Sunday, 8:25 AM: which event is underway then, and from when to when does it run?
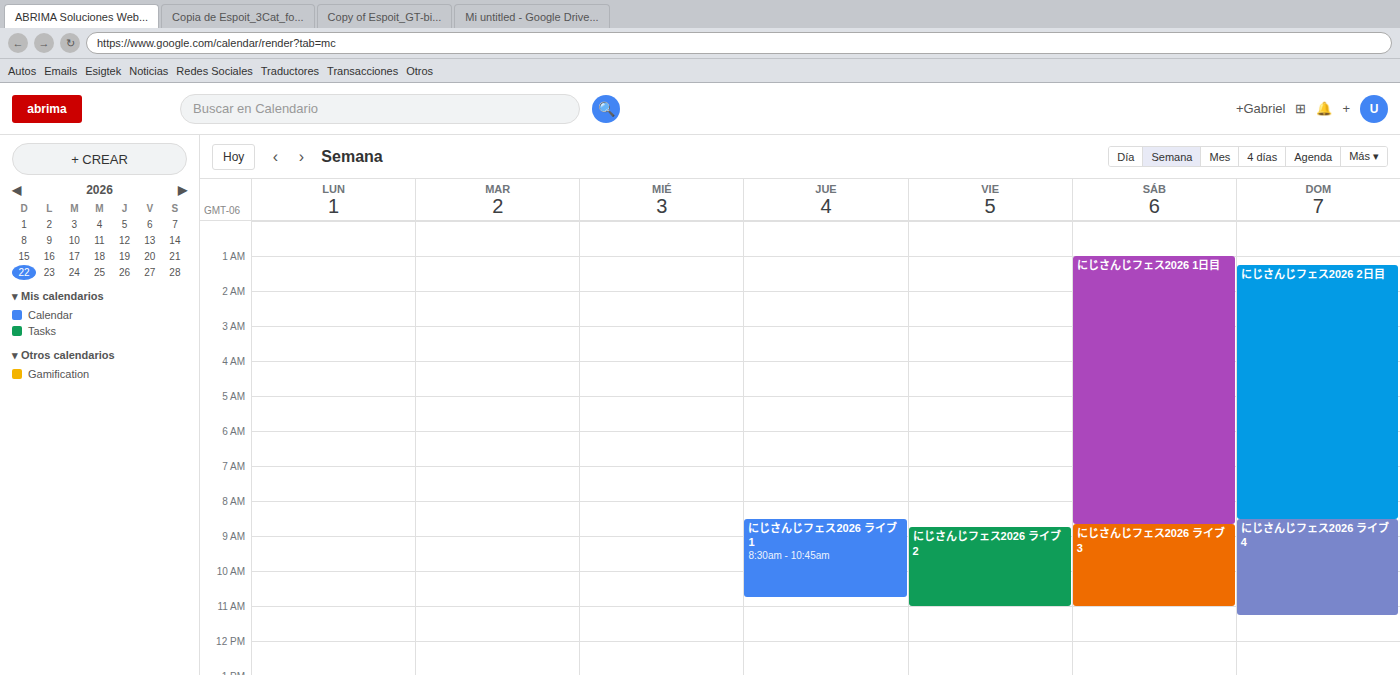
"にじさんじフェス2026 2日目", 1:15 AM to 8:30 AM